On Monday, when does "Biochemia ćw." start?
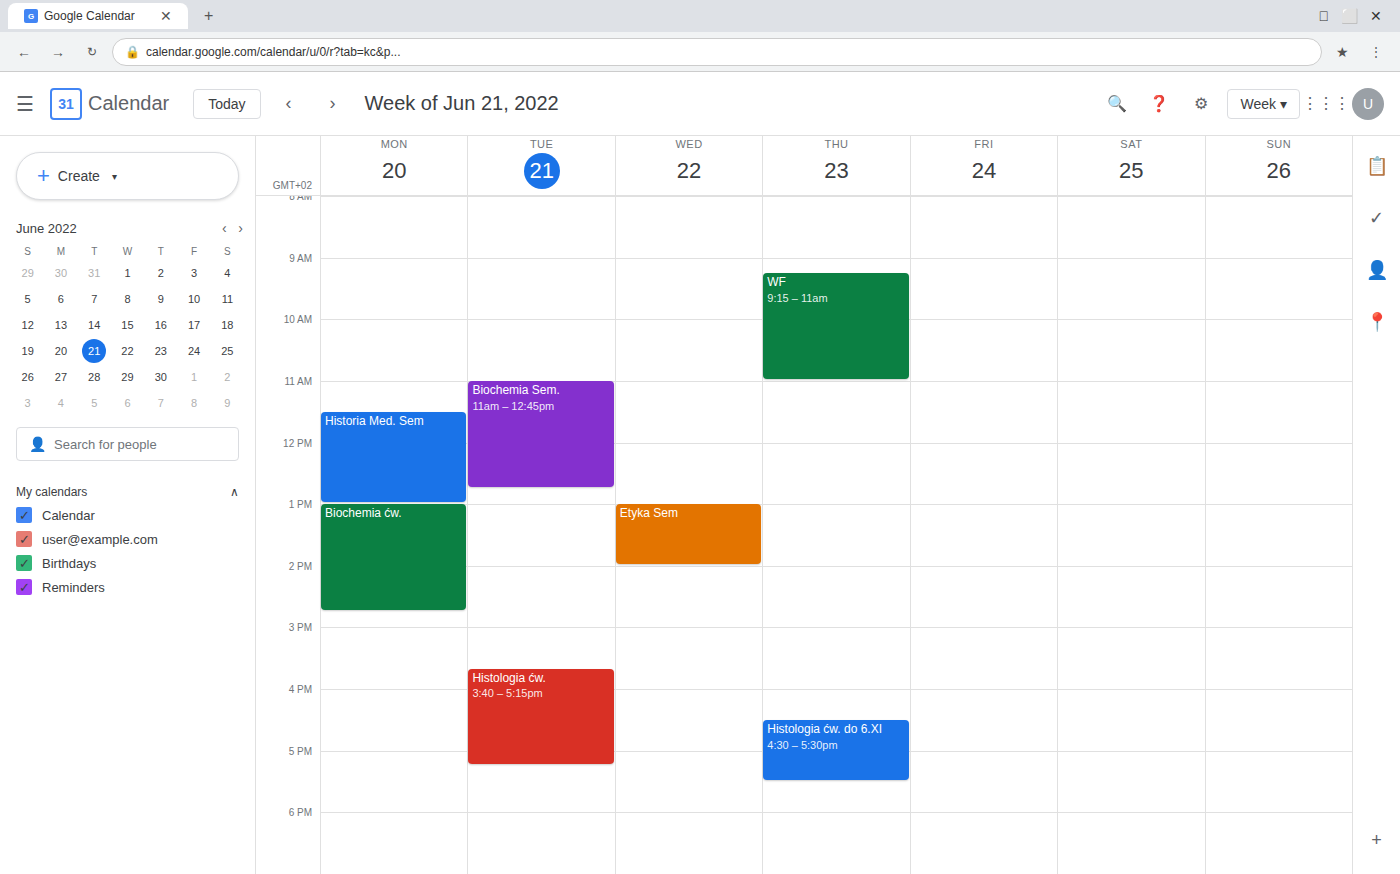
1:00 PM